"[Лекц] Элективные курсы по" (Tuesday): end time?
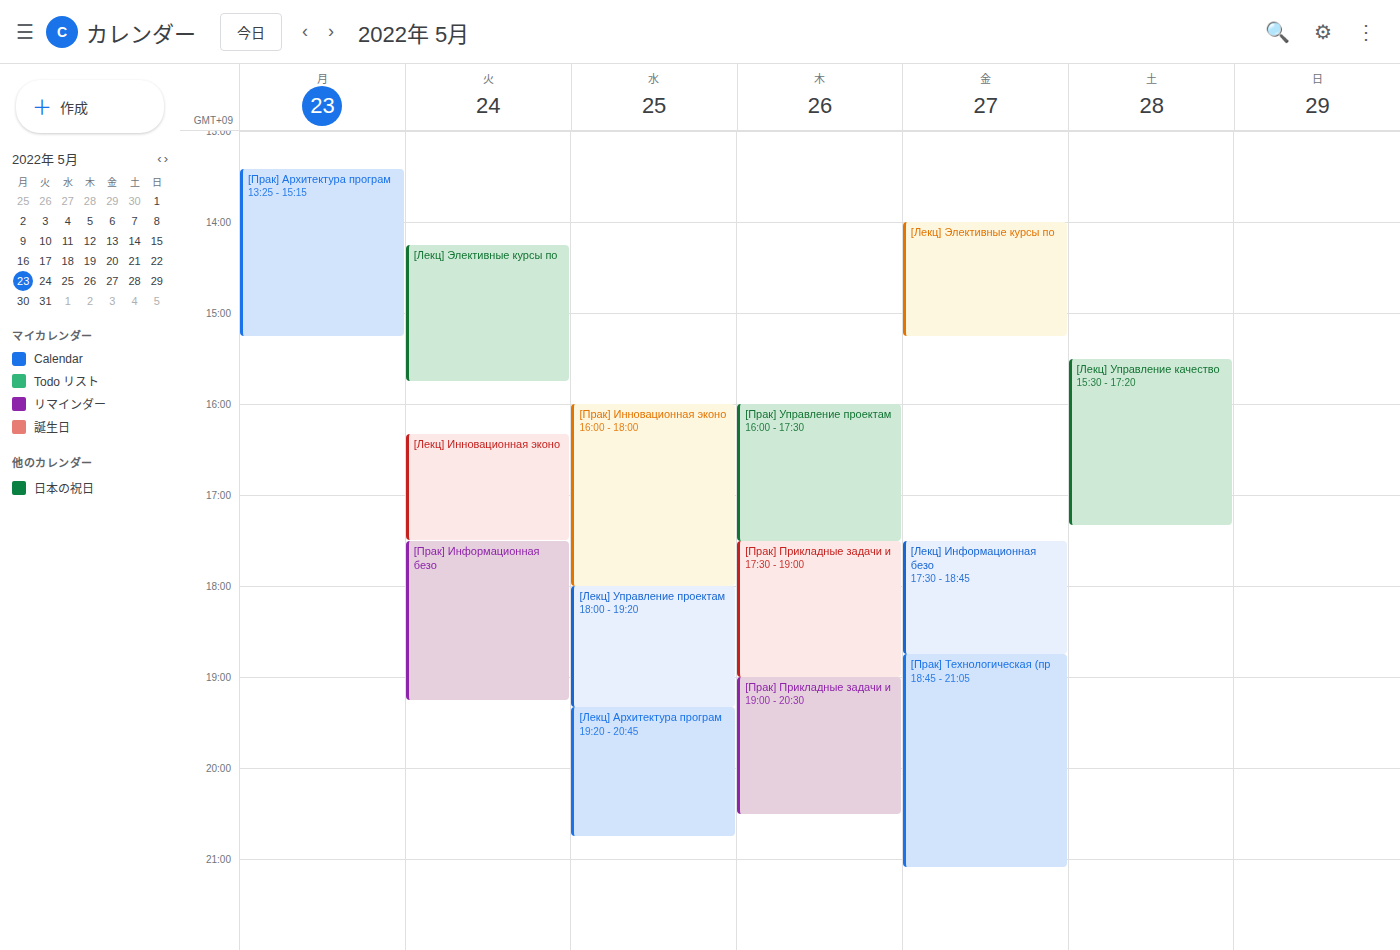
3:45 PM